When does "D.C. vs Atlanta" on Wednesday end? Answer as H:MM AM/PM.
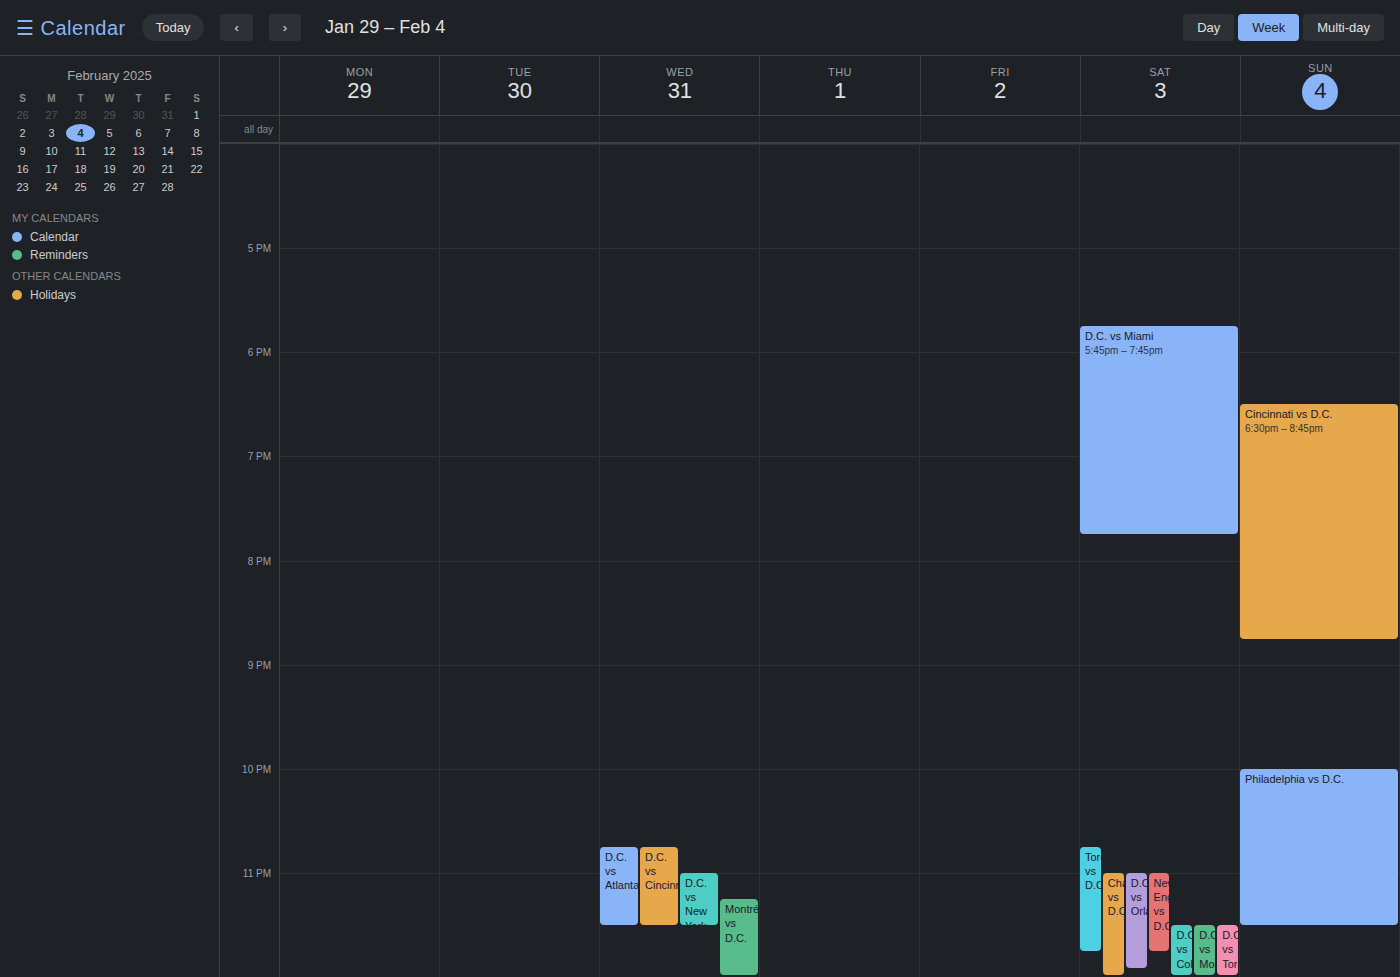
11:30 PM